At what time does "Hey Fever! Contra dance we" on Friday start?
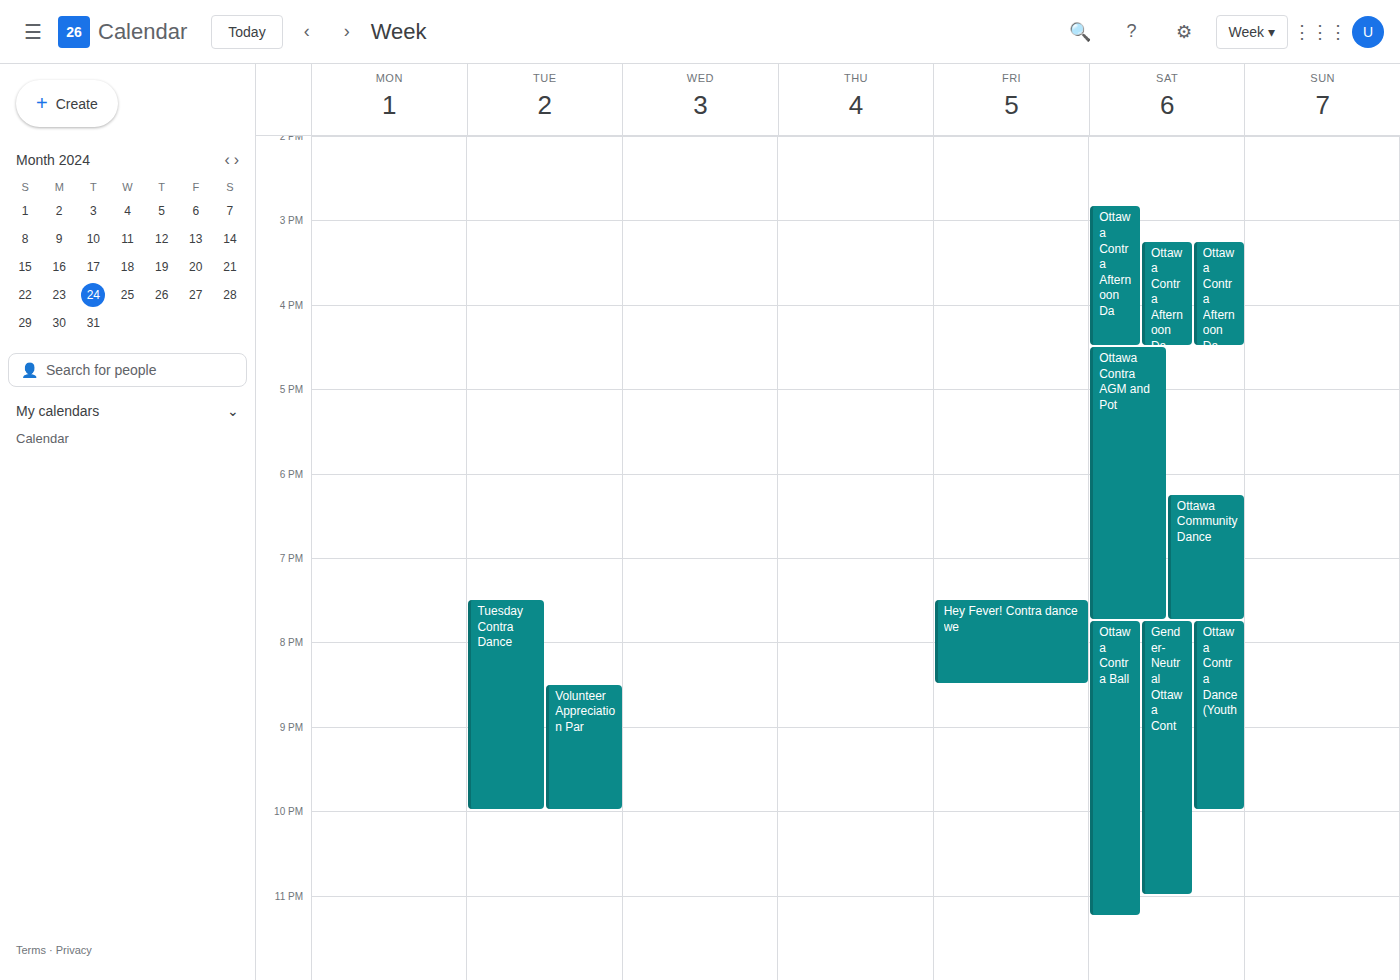
19:30